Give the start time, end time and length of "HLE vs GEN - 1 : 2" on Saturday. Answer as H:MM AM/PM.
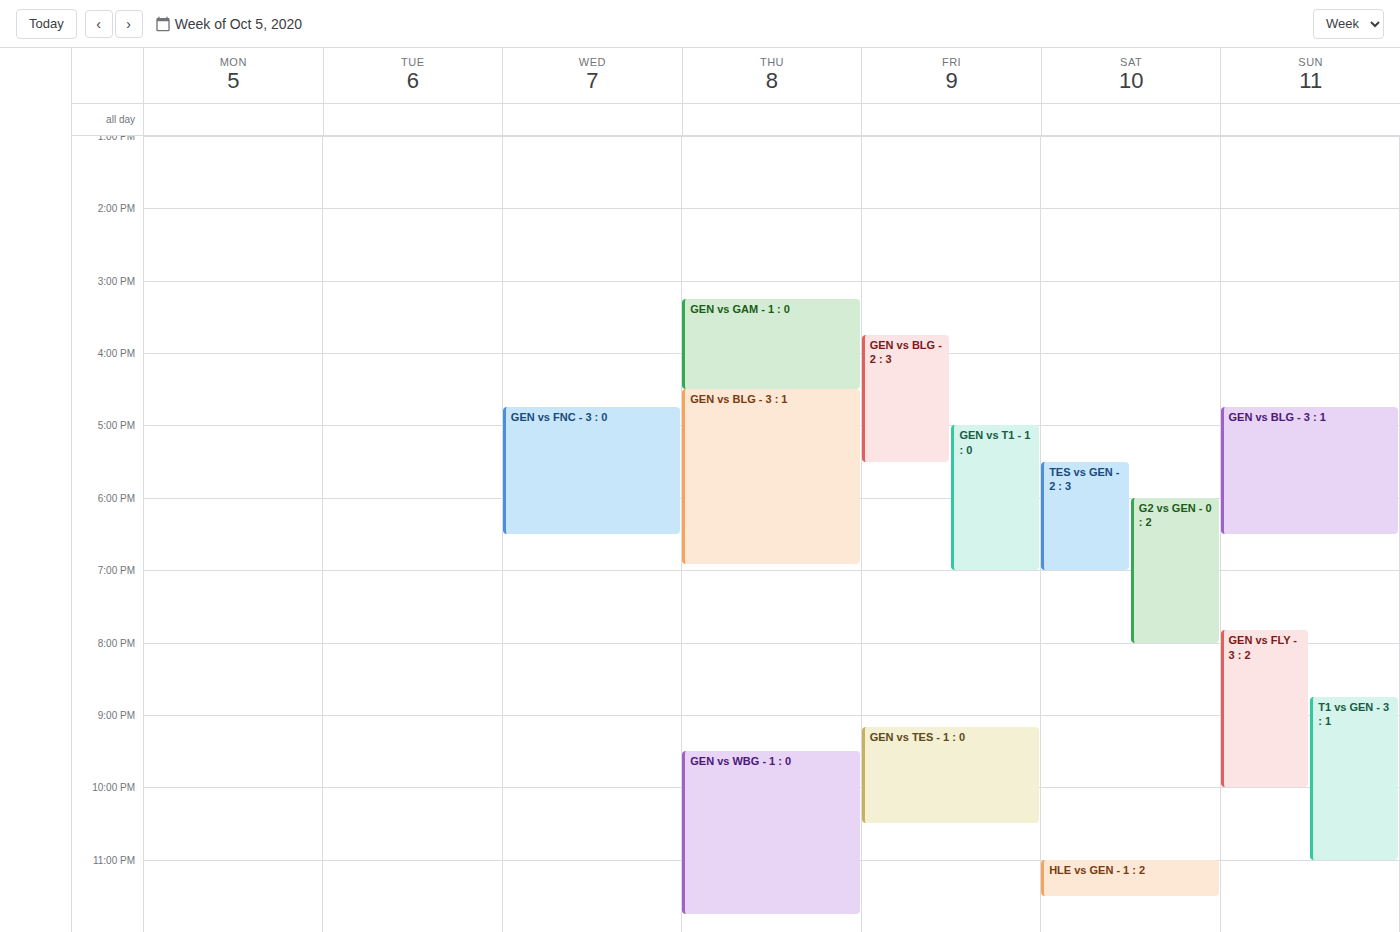
11:00 PM to 11:30 PM, 30 minutes